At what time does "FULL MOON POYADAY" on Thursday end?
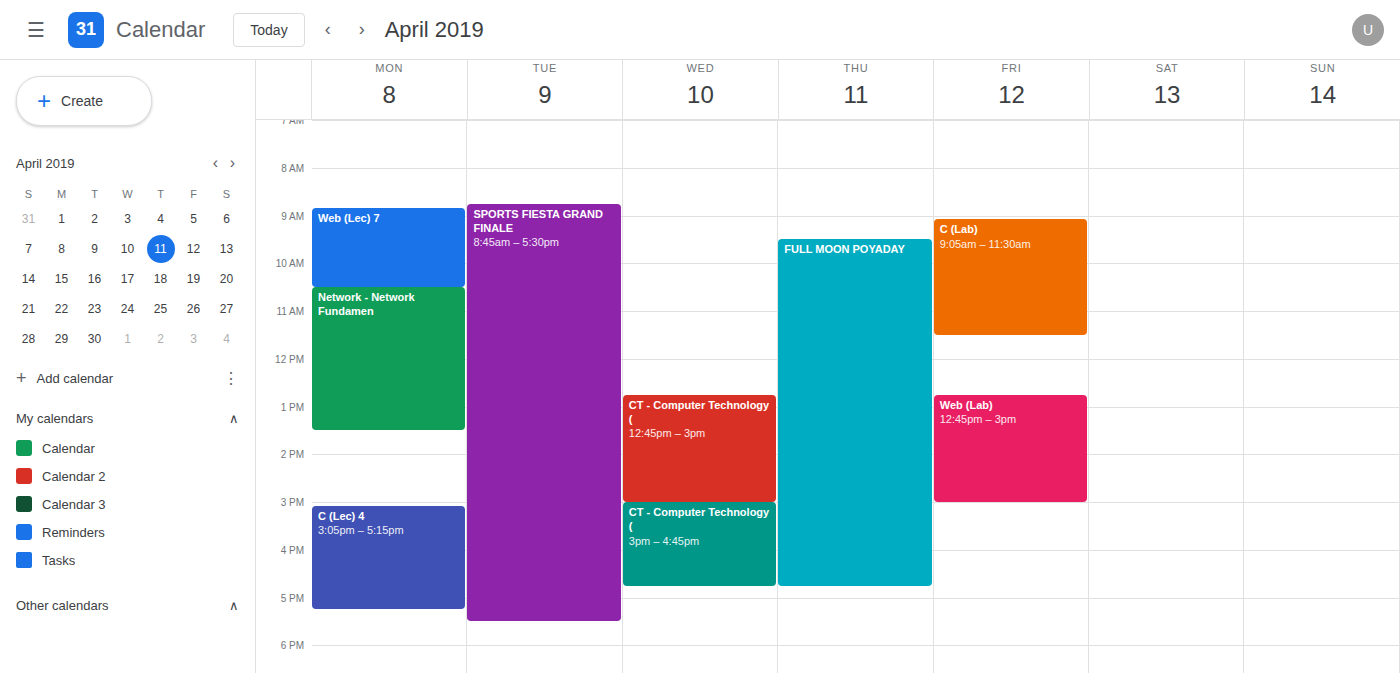
4:45 PM